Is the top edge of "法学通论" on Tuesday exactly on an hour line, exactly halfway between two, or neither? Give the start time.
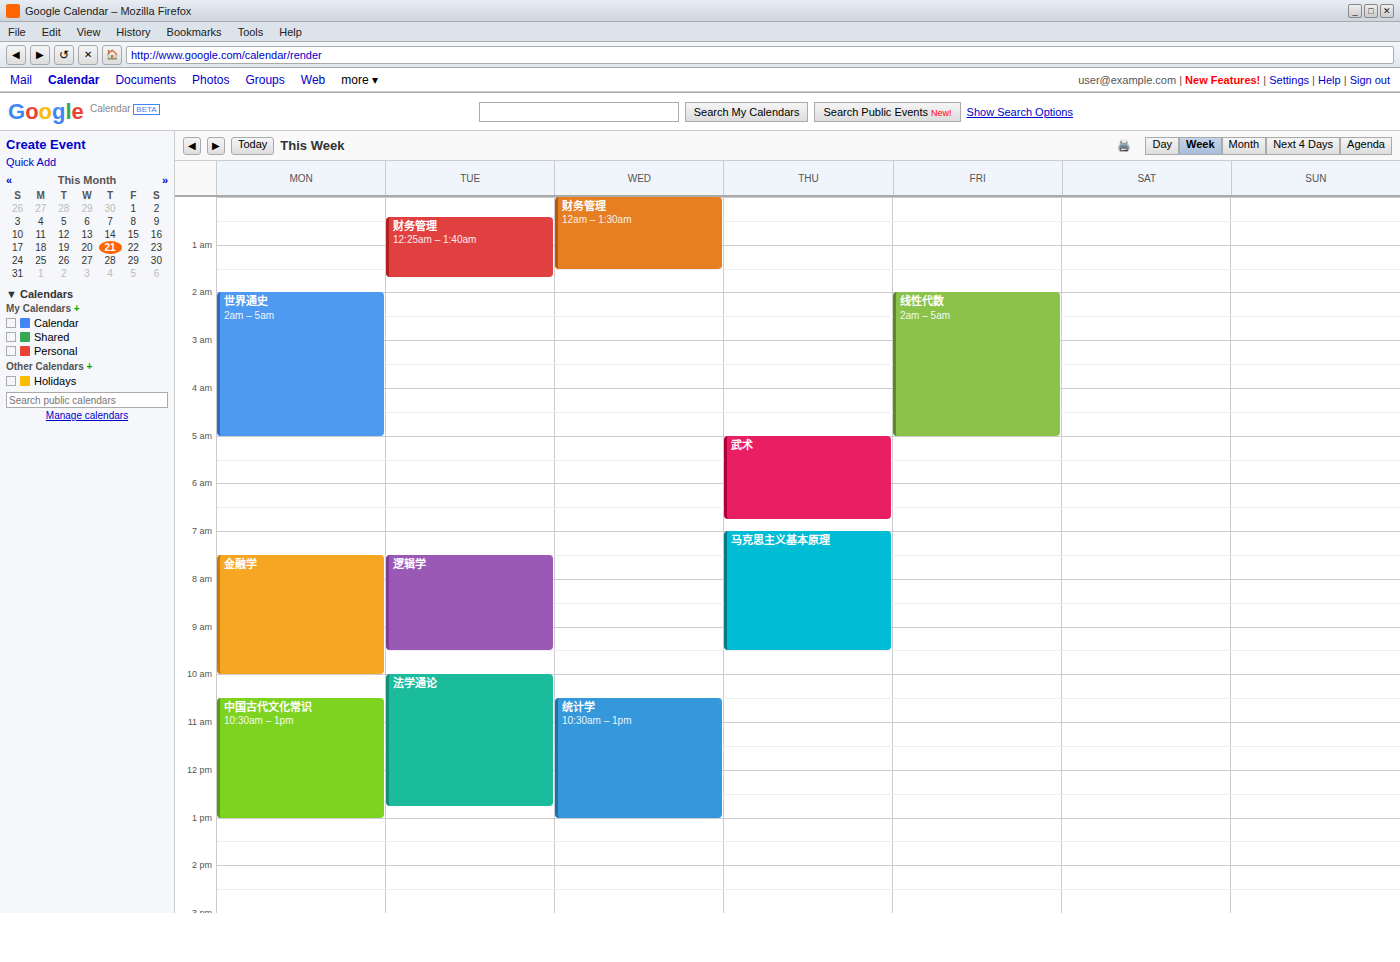
10:00 AM -- exactly on the 10 AM line.